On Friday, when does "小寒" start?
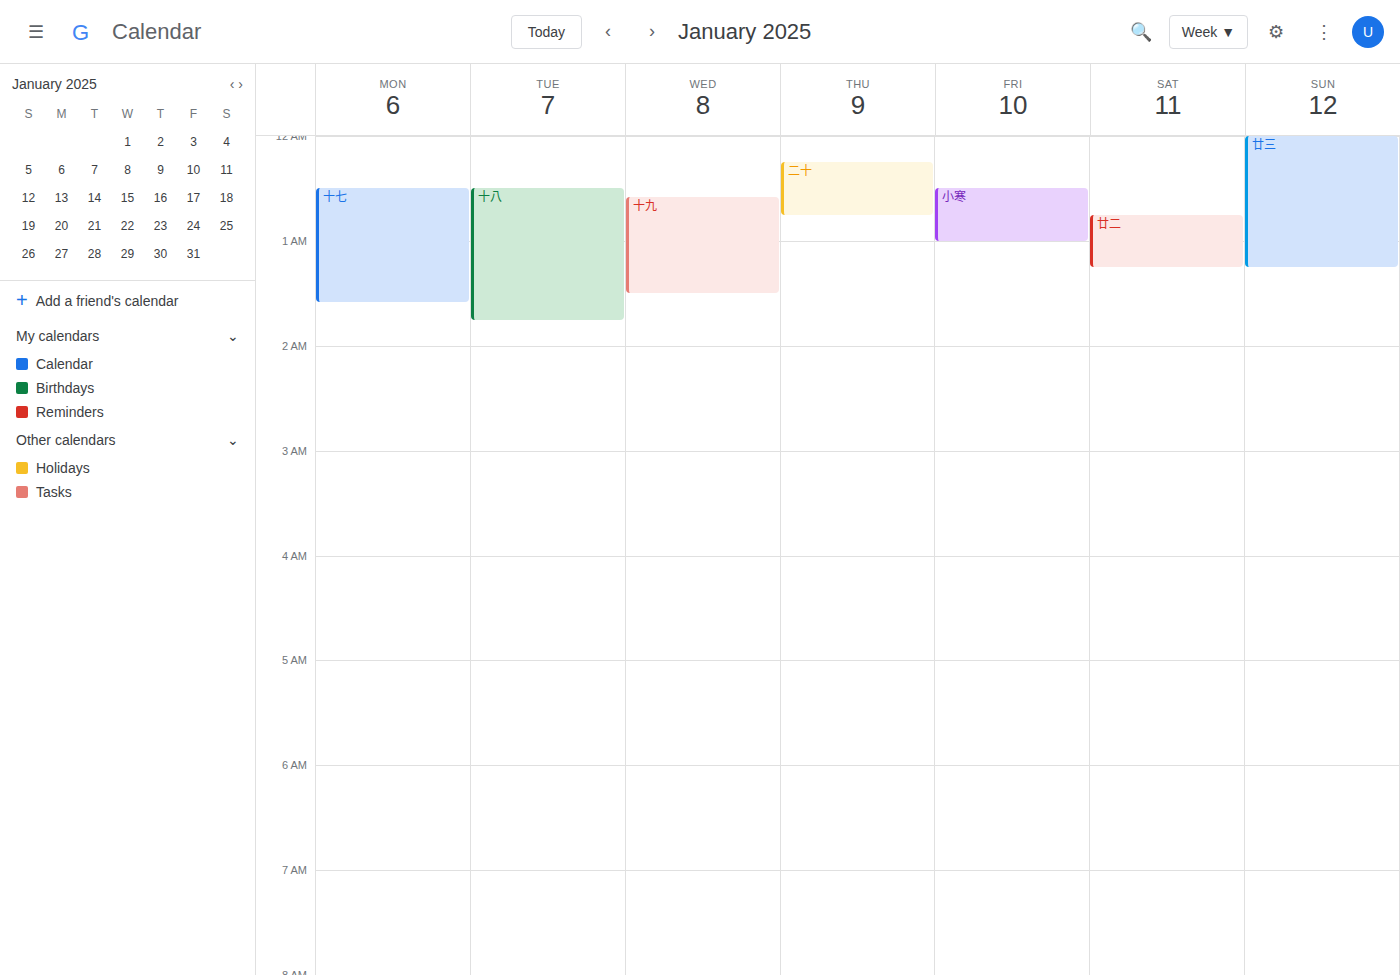
00:30